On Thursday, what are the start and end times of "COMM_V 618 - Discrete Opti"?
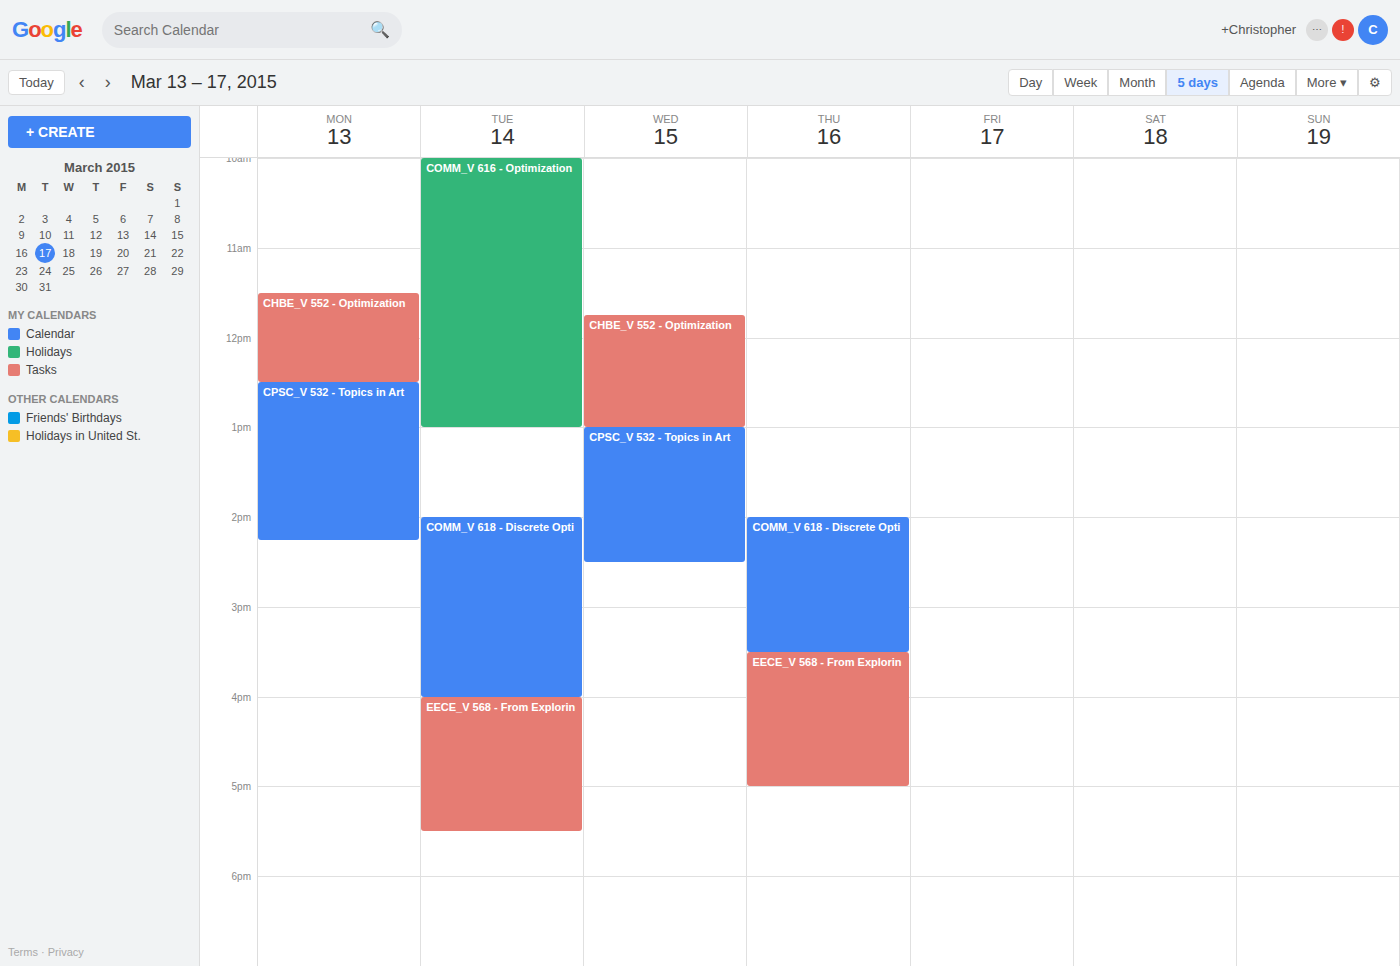
2:00 PM to 3:30 PM